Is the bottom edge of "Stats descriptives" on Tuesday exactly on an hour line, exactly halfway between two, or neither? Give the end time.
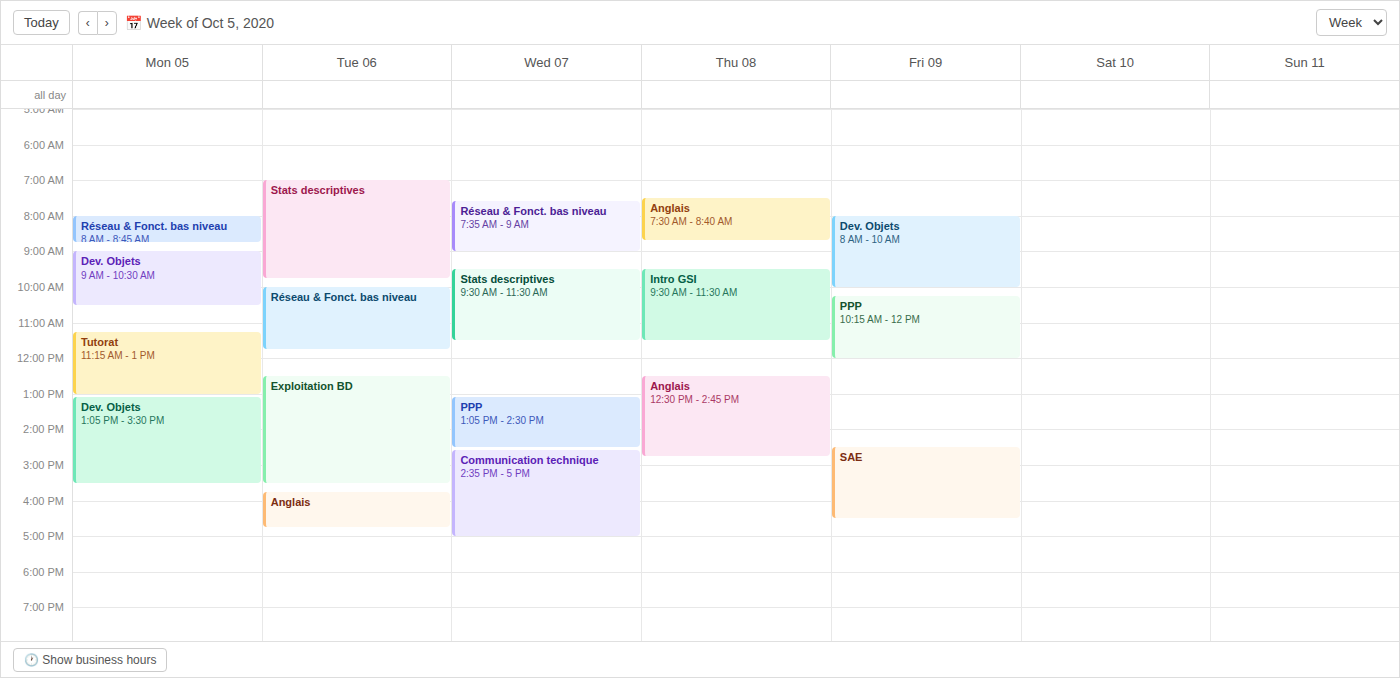
9:45 AM -- neither: three quarters of the way from the 9 AM line to the 10 AM line.